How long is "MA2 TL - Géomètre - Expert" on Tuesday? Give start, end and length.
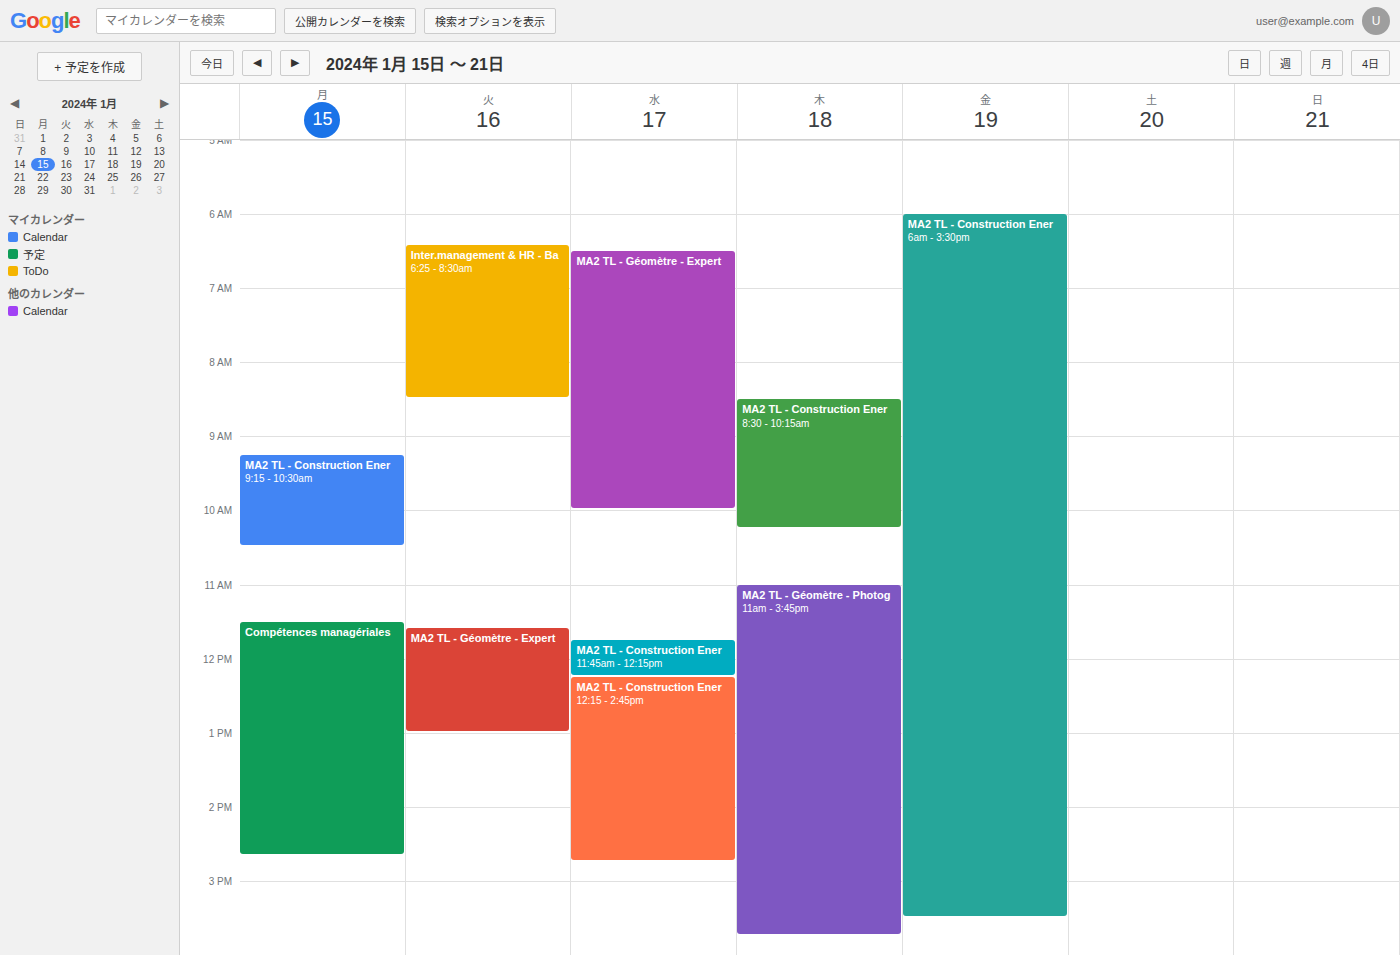
11:35 to 13:00, 1 hour 25 minutes